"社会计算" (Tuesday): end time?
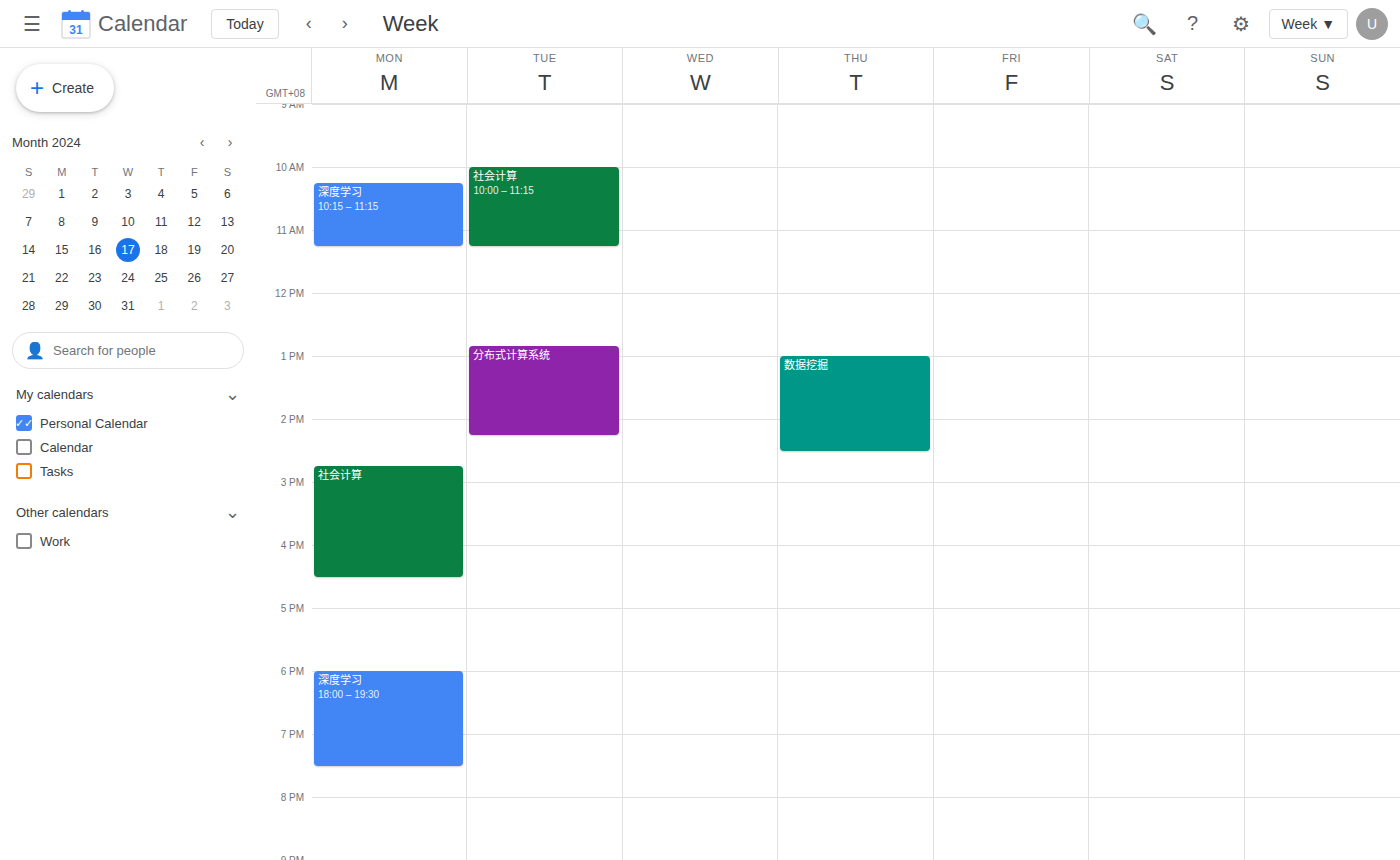
11:15 AM